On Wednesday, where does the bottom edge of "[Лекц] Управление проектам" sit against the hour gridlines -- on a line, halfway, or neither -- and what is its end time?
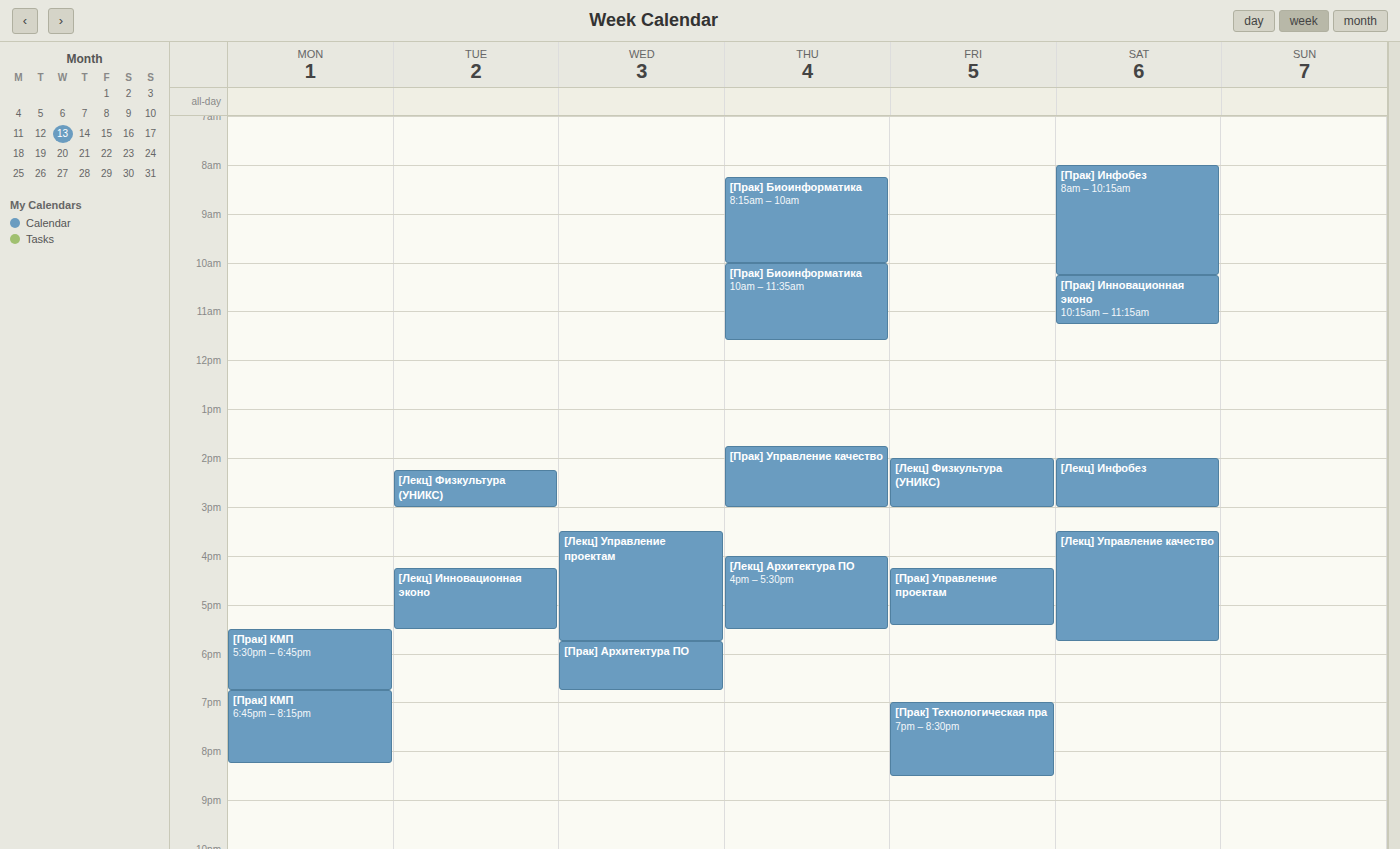
5:45 PM -- neither: three quarters of the way from the 5 PM line to the 6 PM line.